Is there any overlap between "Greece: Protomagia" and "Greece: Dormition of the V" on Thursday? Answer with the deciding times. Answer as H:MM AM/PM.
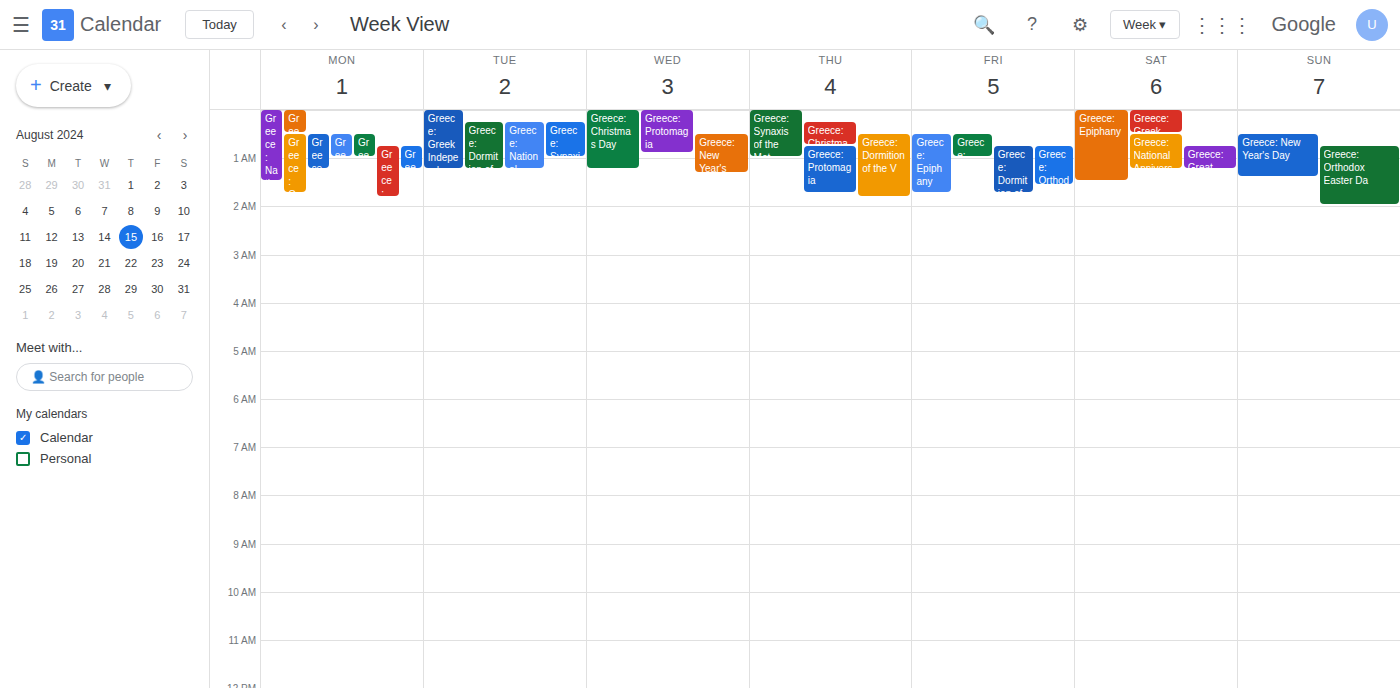
"Greece: Protomagia" runs 12:45 AM to 1:45 AM, inside "Greece: Dormition of the V" -- they overlap.